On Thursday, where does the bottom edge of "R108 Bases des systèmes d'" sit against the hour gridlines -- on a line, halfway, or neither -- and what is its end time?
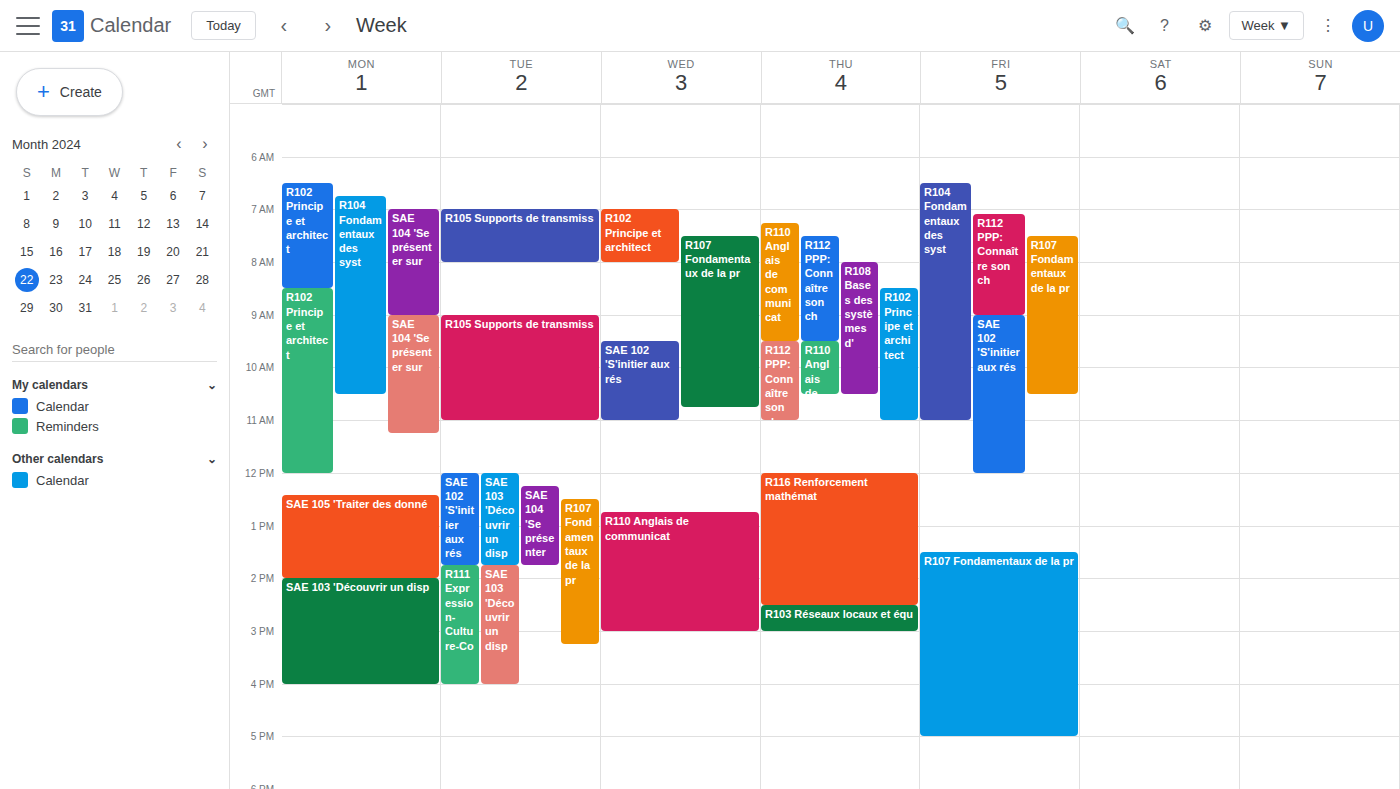
10:30 AM -- halfway between the 10 AM and 11 AM lines.